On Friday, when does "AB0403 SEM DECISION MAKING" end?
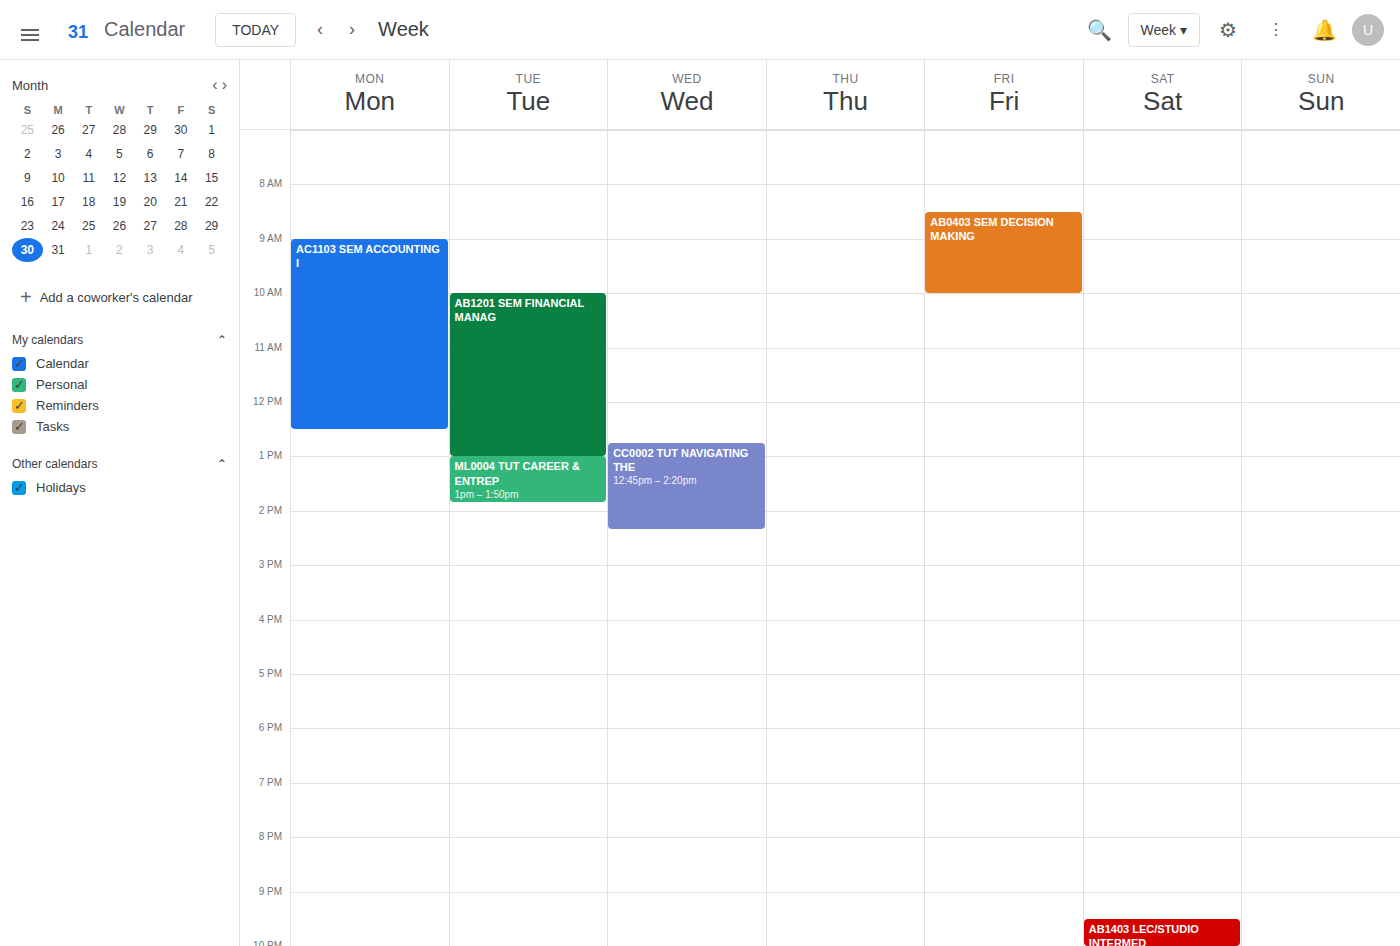
10:00 AM